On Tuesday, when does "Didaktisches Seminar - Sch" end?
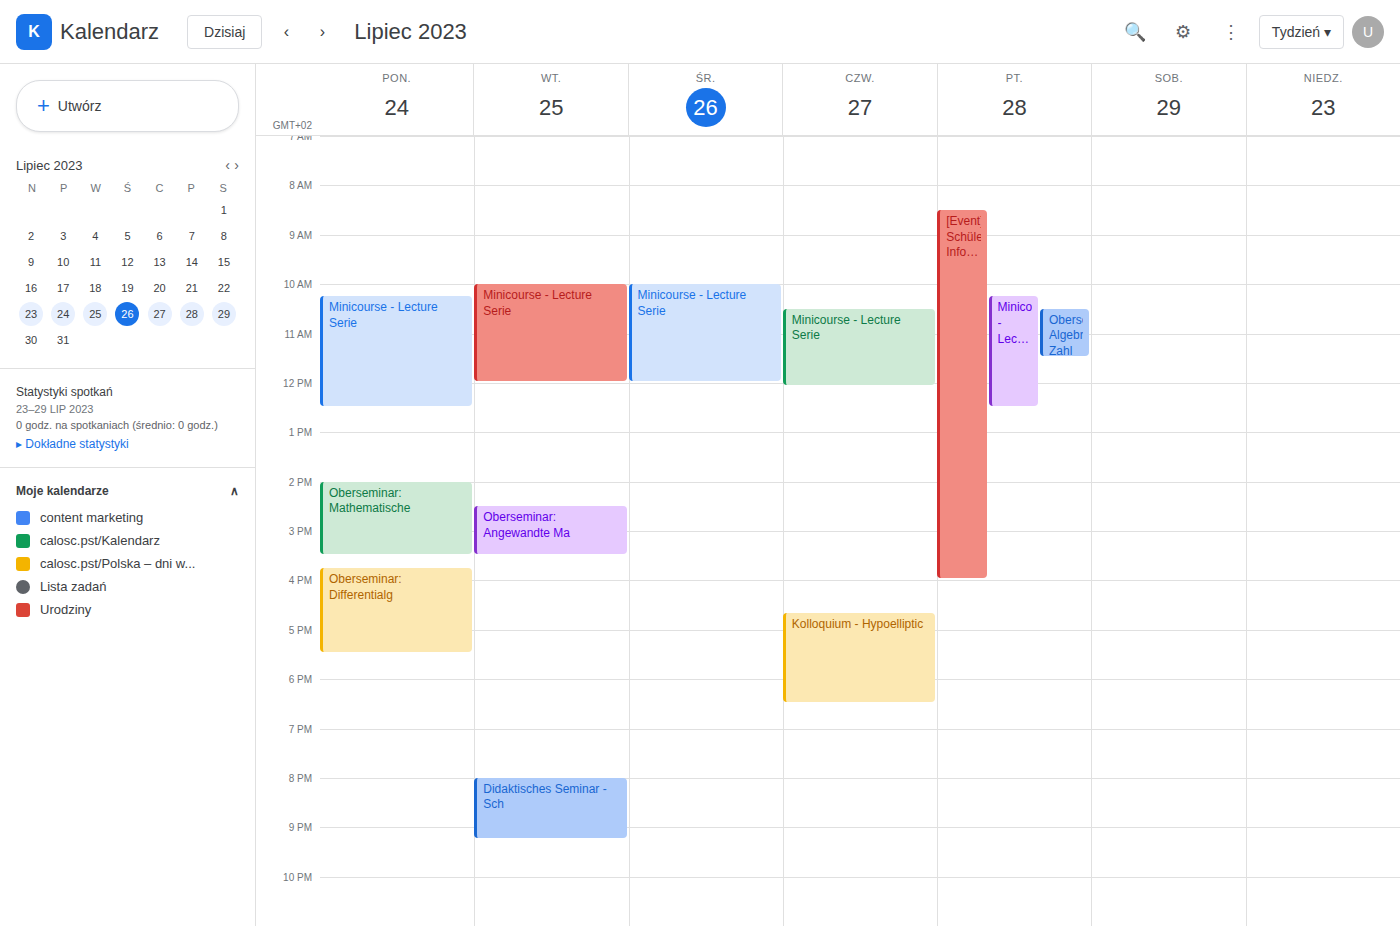
21:15